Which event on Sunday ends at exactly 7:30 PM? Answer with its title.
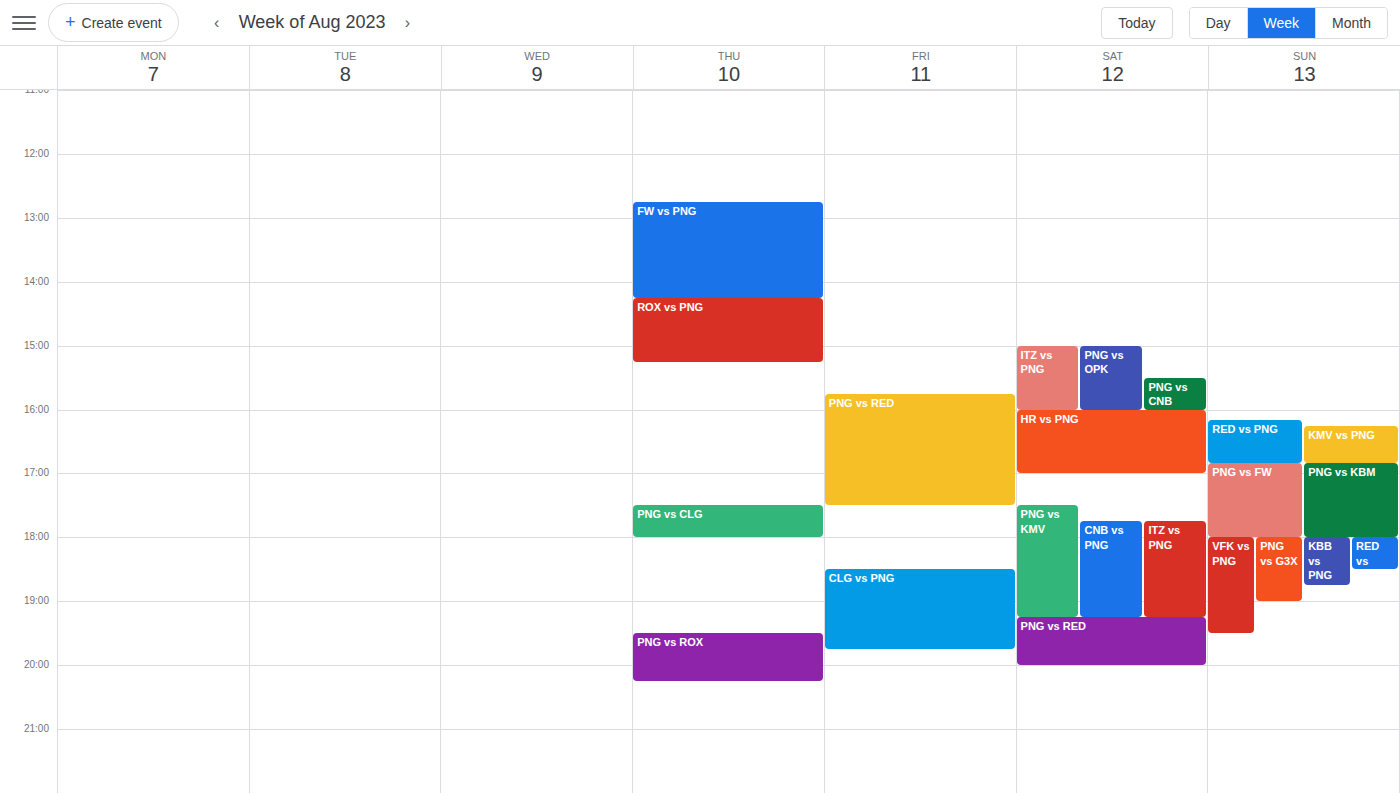
"VFK vs PNG"